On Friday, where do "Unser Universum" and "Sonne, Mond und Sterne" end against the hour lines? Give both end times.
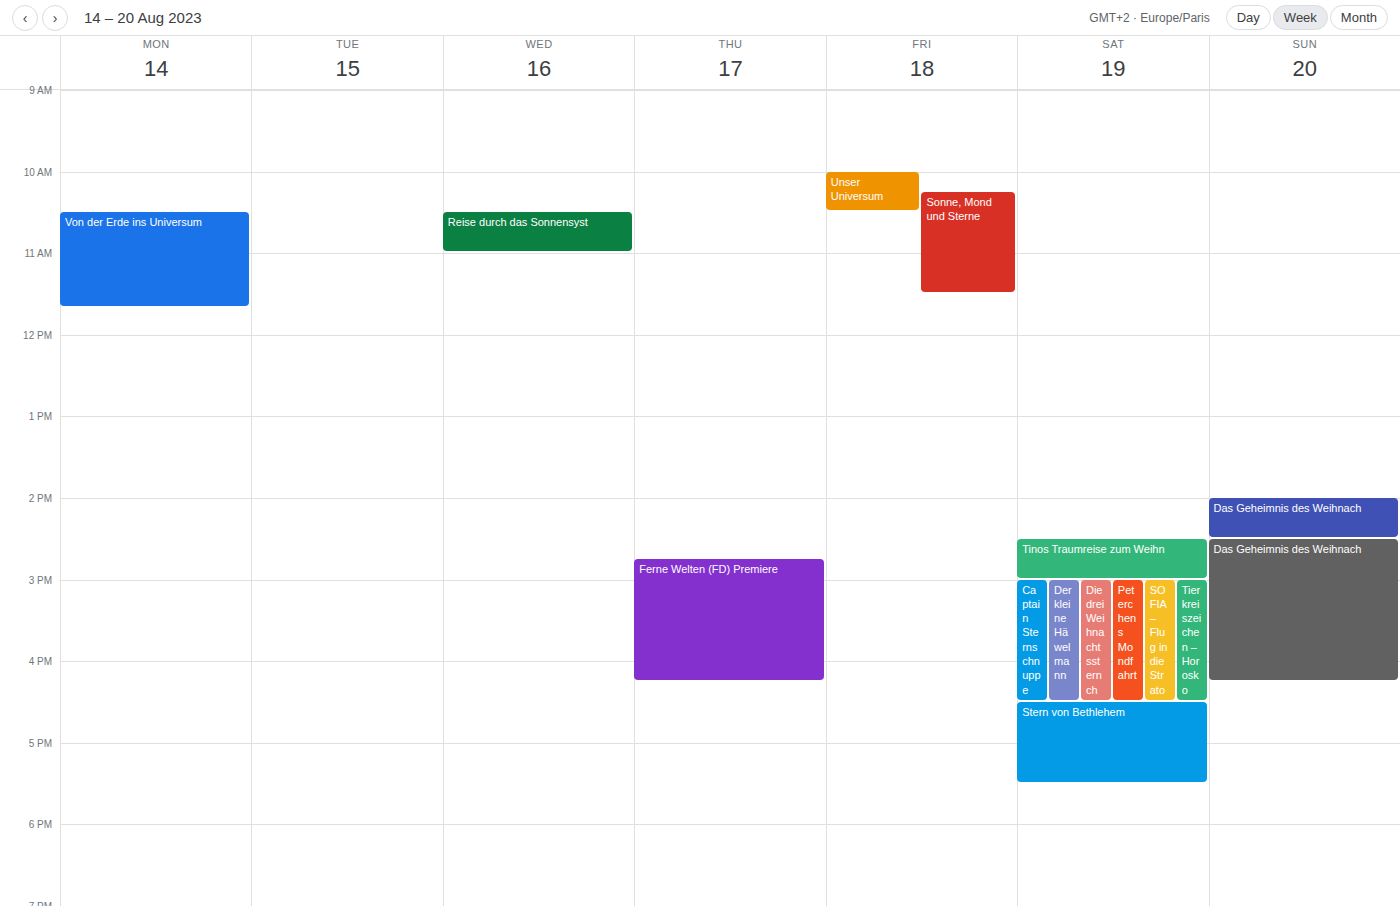
"Unser Universum": 10:30 AM, halfway between the 10 AM and 11 AM lines. "Sonne, Mond und Sterne": 11:30 AM, halfway between the 11 AM and 12 PM lines.